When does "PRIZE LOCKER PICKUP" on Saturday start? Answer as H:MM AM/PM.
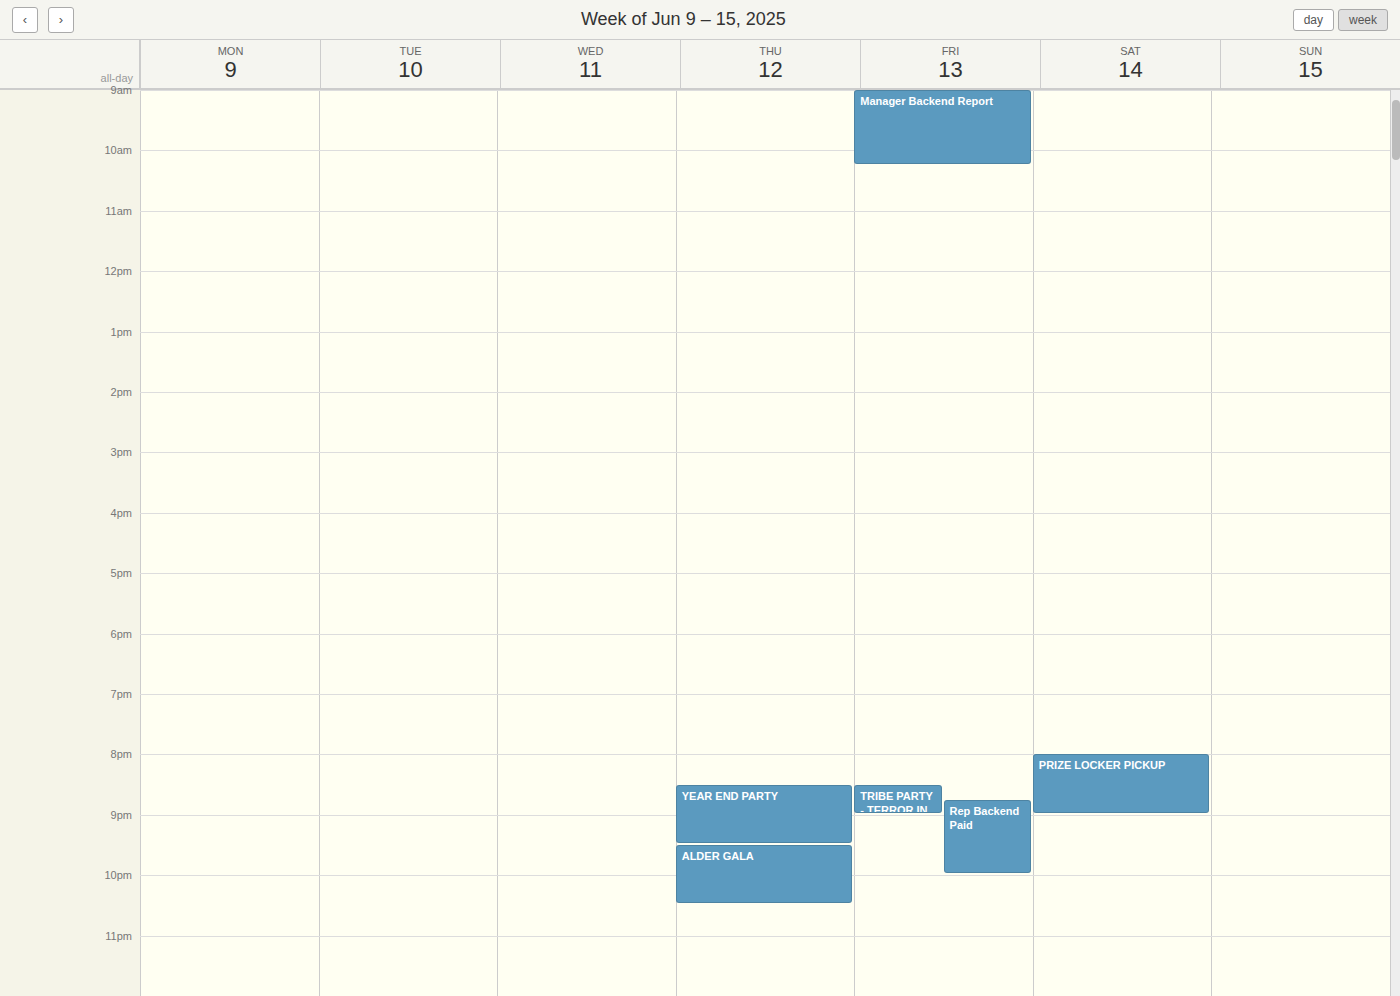
8:00 PM